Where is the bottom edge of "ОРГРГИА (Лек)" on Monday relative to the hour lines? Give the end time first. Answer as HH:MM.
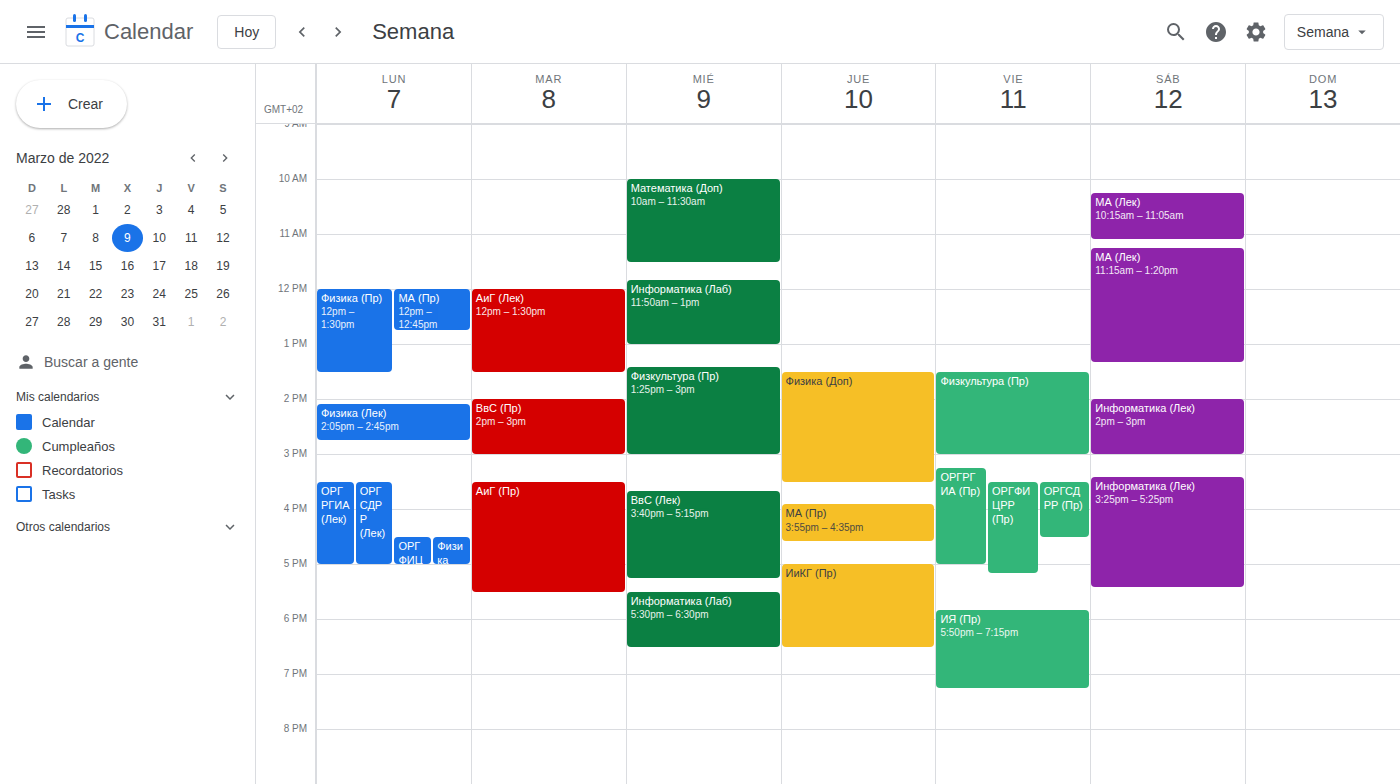
17:00 -- exactly on the 17:00 line.